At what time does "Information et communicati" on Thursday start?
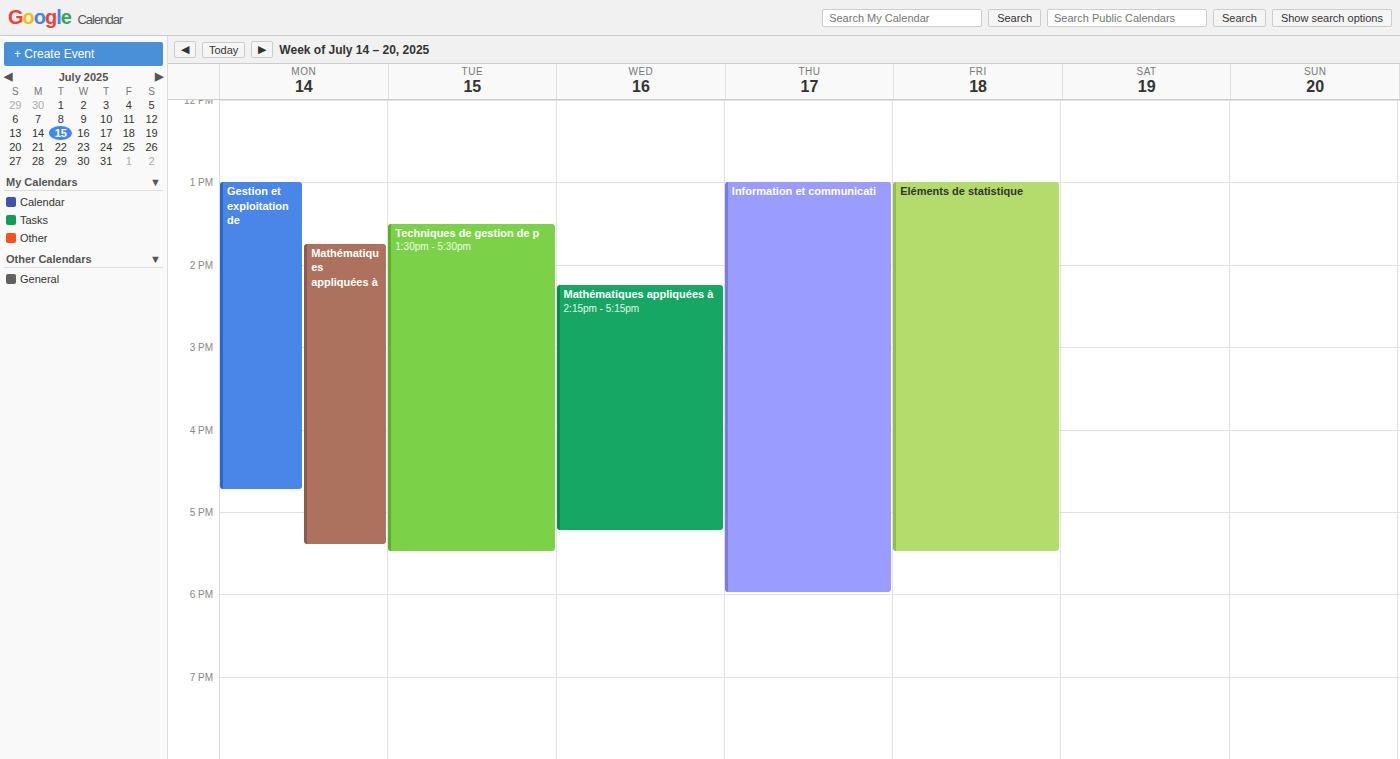
1:00 PM